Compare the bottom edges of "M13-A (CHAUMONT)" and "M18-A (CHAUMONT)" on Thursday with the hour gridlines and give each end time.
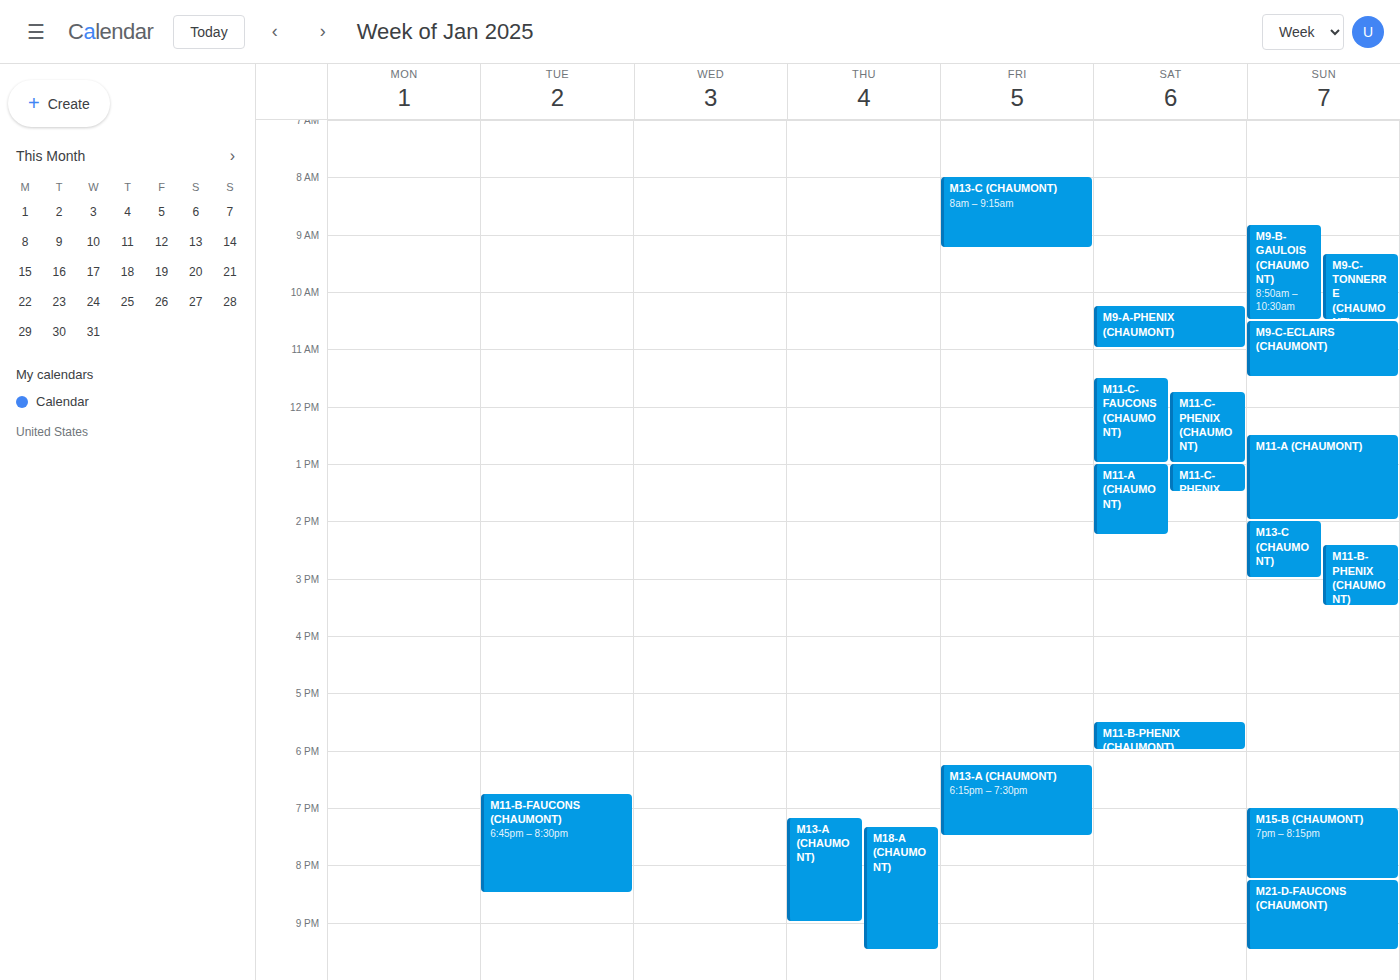
"M13-A (CHAUMONT)": 9:00 PM, exactly on the 9 PM line. "M18-A (CHAUMONT)": 9:30 PM, halfway between the 9 PM and 10 PM lines.